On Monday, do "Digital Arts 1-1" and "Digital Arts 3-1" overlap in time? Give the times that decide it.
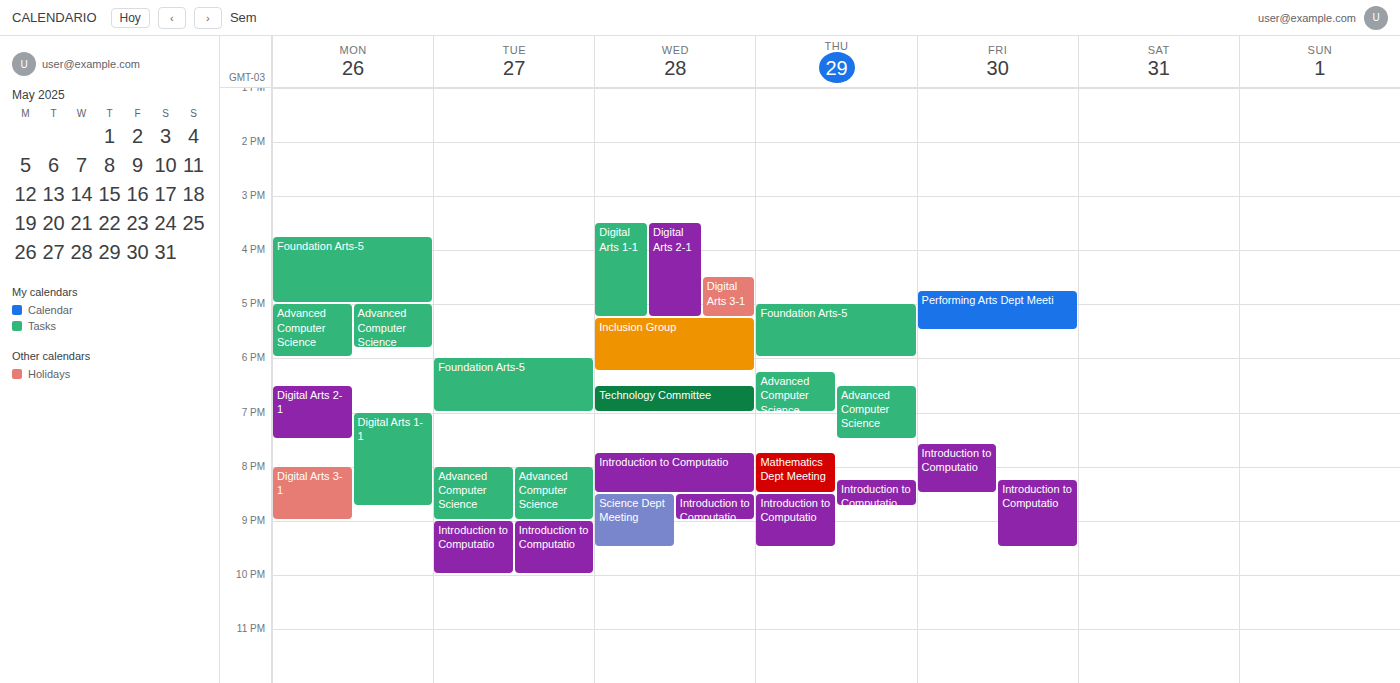
"Digital Arts 3-1" starts at 8:00 PM, before "Digital Arts 1-1" ends at 8:45 PM -- they overlap.